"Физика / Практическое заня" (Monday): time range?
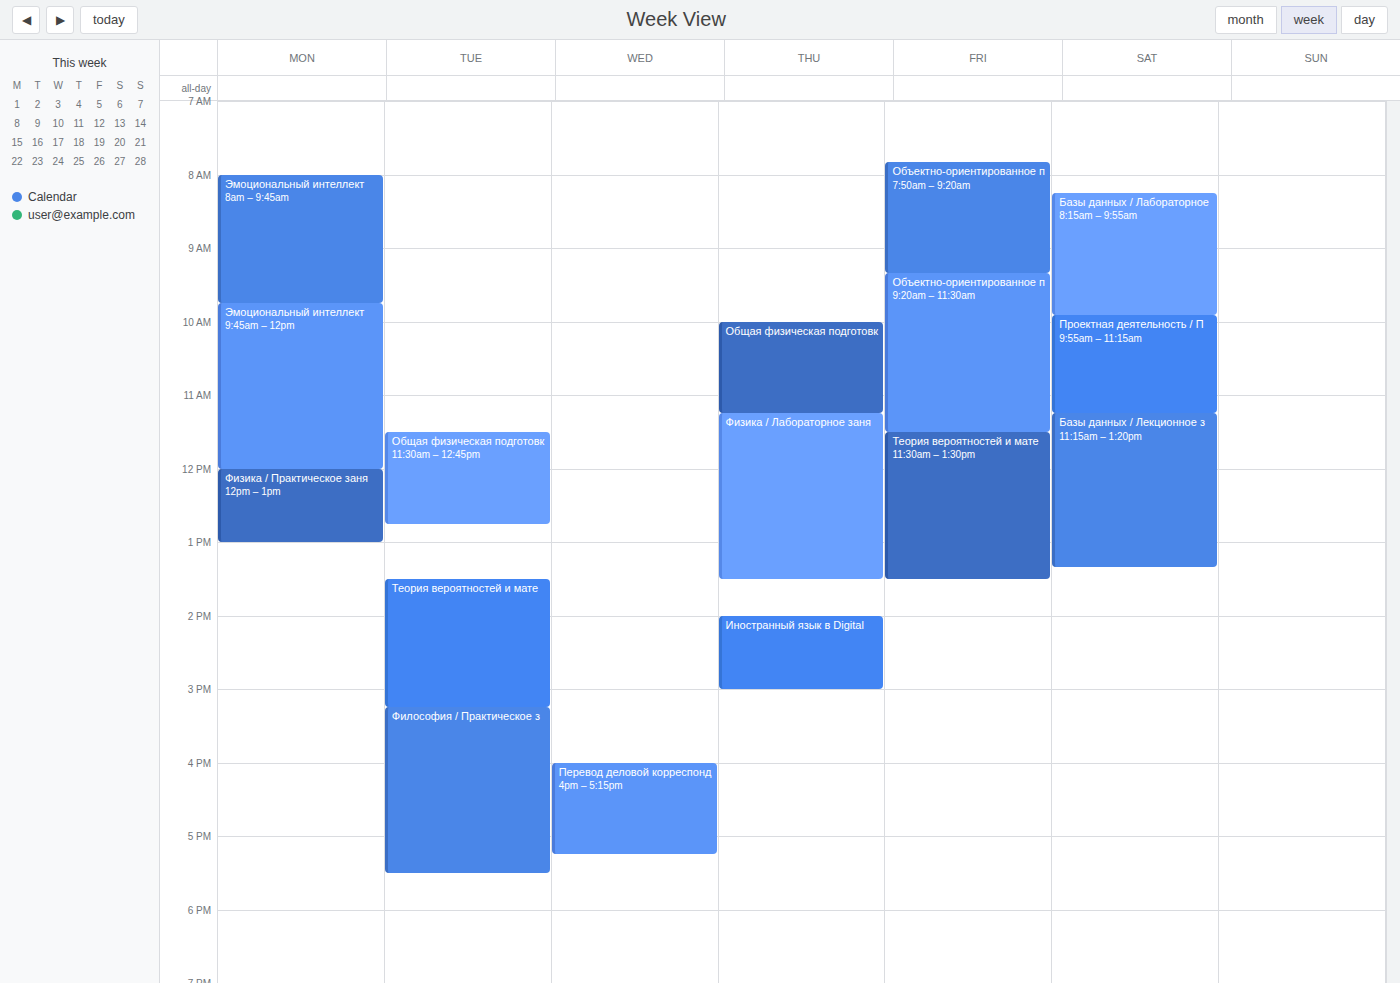
12:00 PM to 1:00 PM